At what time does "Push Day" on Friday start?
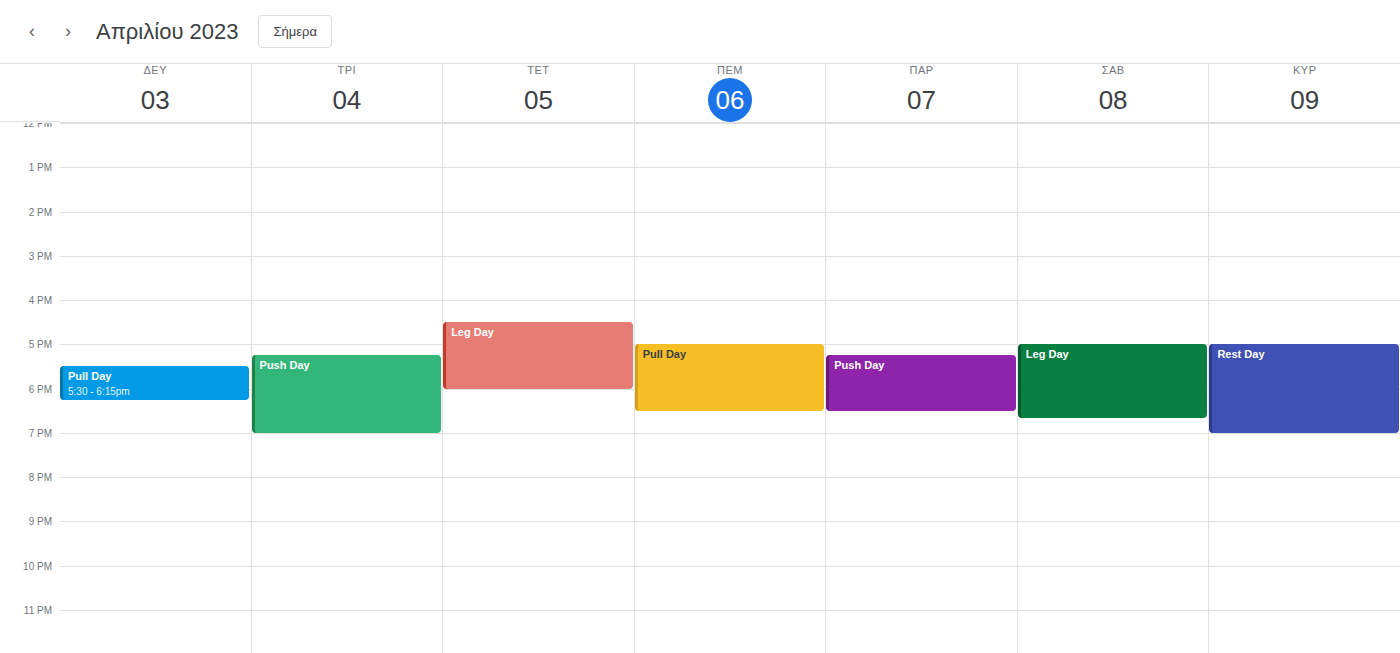
5:15 PM